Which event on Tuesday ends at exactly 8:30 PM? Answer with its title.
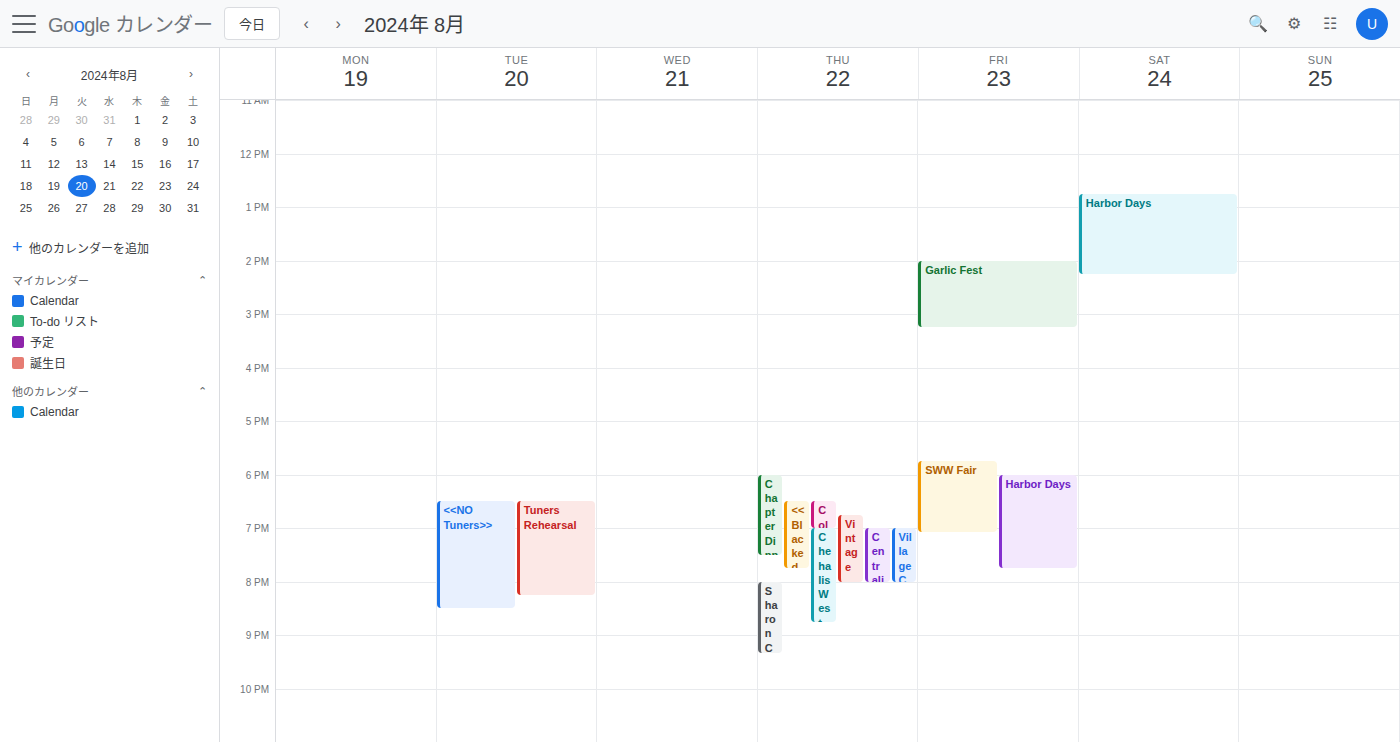
"<<NO Tuners>>"